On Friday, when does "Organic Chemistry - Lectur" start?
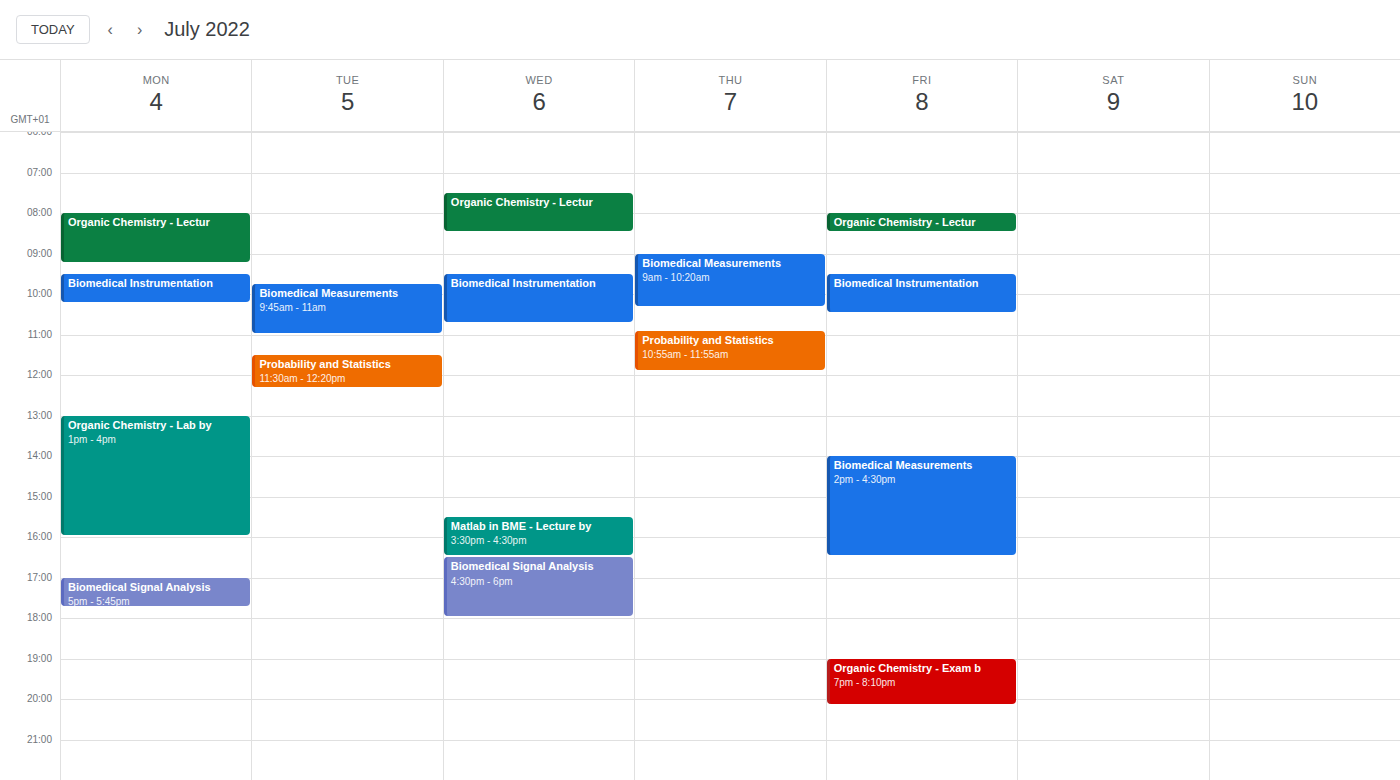
8:00 AM